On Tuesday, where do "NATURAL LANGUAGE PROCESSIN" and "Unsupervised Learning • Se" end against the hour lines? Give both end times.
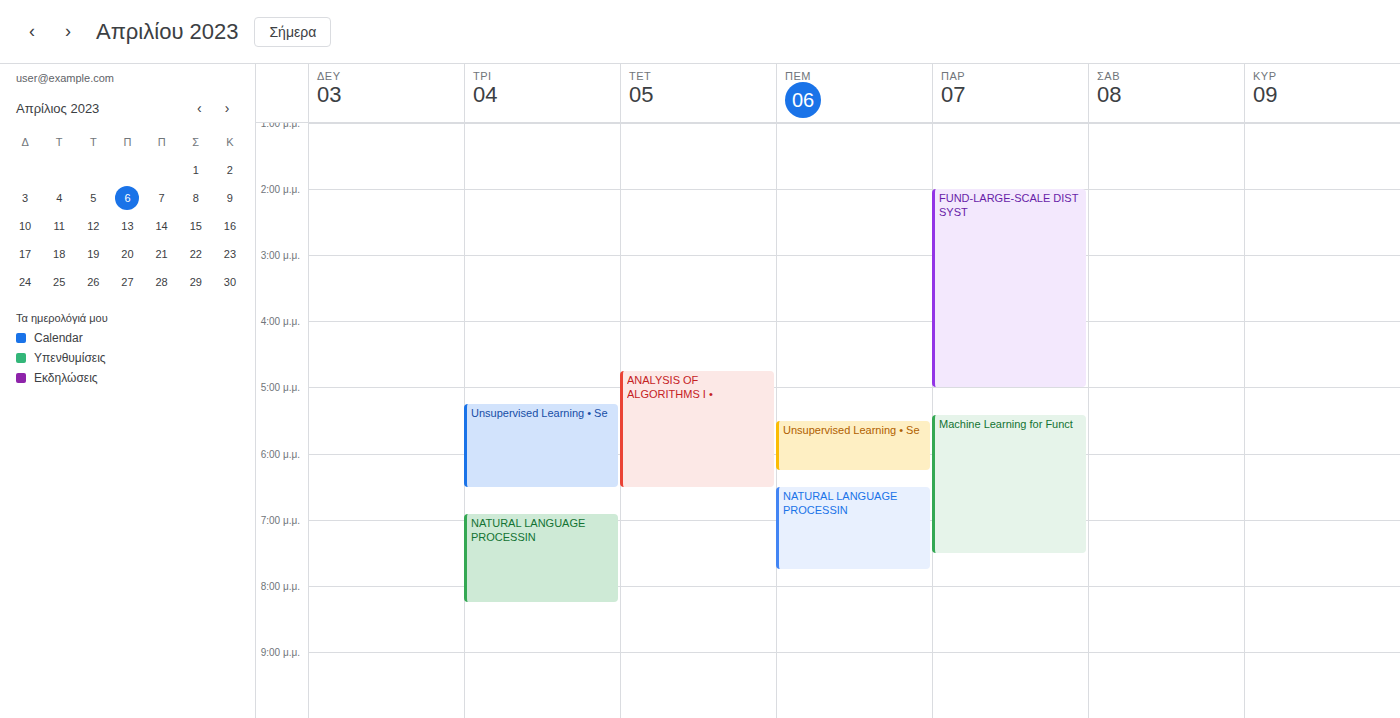
"NATURAL LANGUAGE PROCESSIN": 8:15 PM, neither: a quarter of the way from the 8 PM line to the 9 PM line. "Unsupervised Learning • Se": 6:30 PM, halfway between the 6 PM and 7 PM lines.